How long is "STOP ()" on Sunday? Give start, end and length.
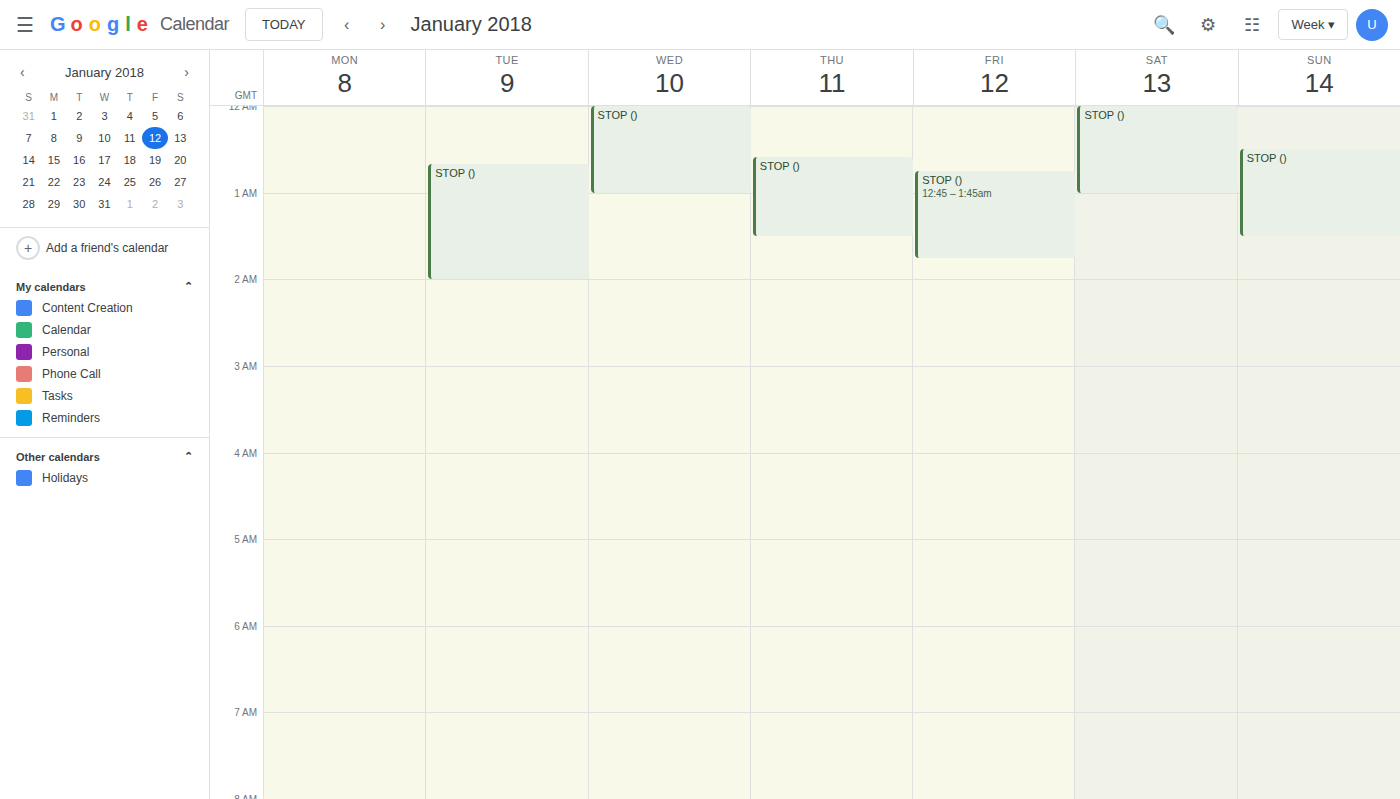
12:30 AM to 1:30 AM, 1 hour